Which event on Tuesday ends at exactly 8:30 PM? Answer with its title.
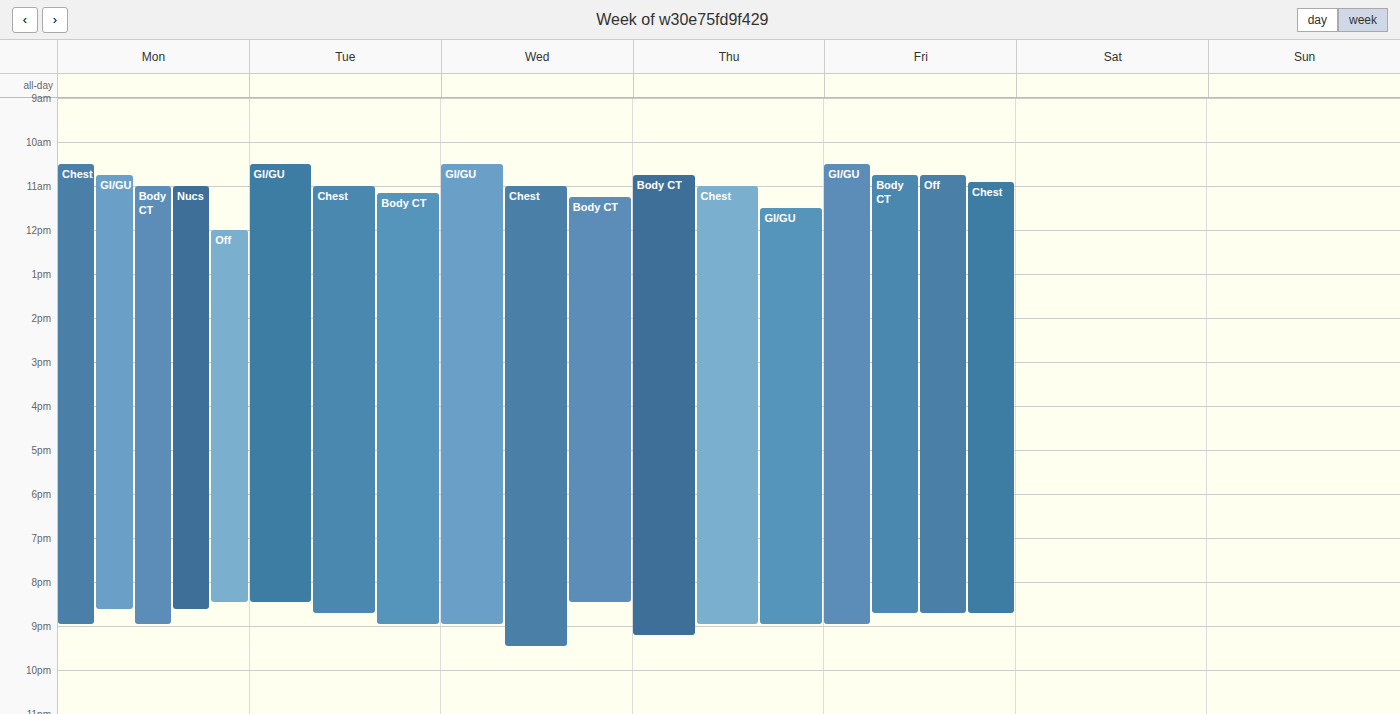
"GI/GU"